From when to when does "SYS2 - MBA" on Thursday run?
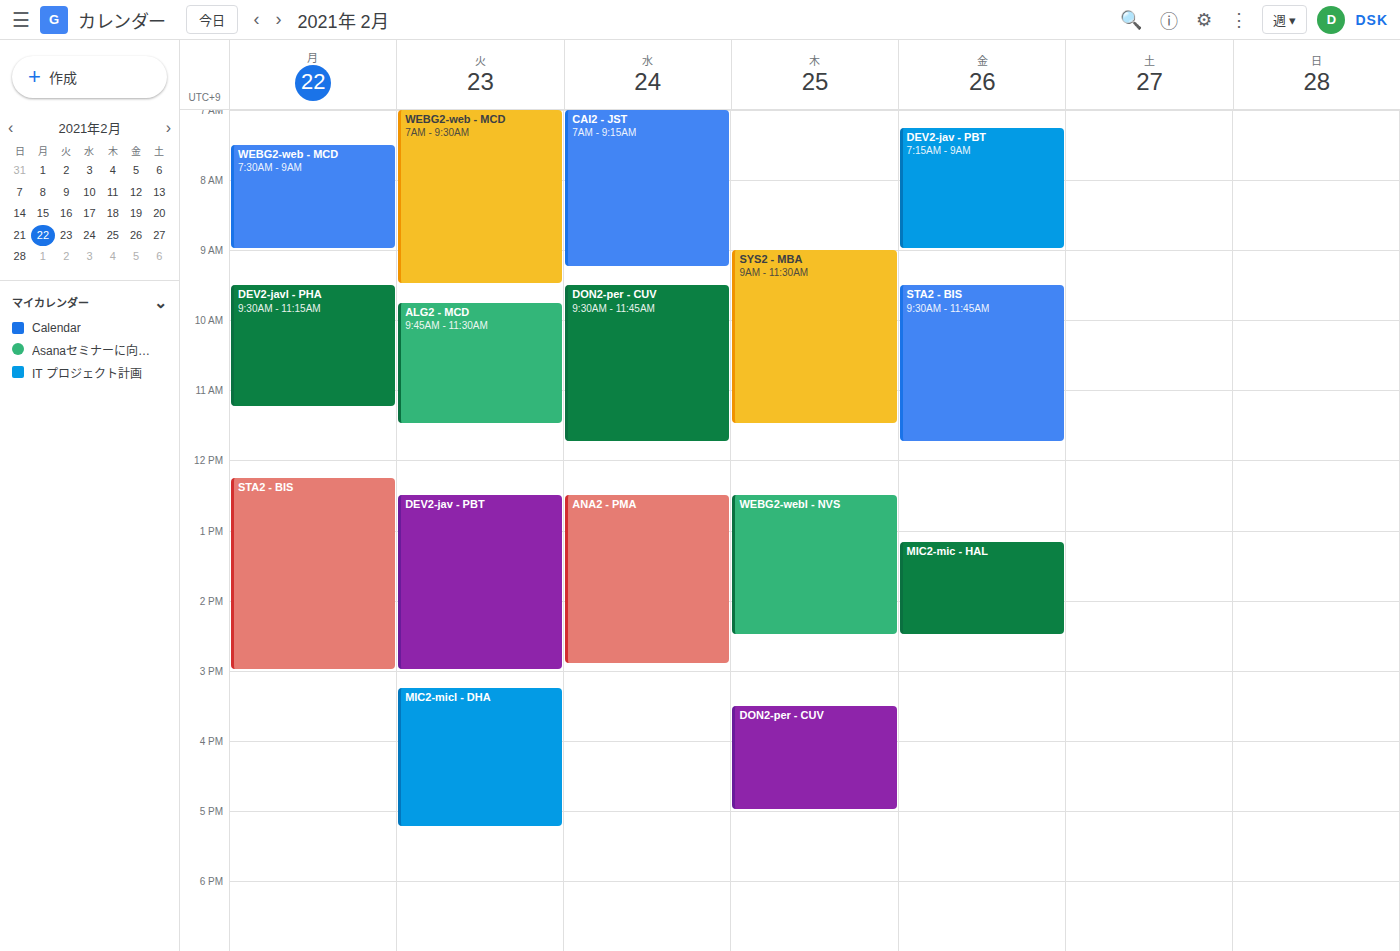
9:00 AM to 11:30 AM